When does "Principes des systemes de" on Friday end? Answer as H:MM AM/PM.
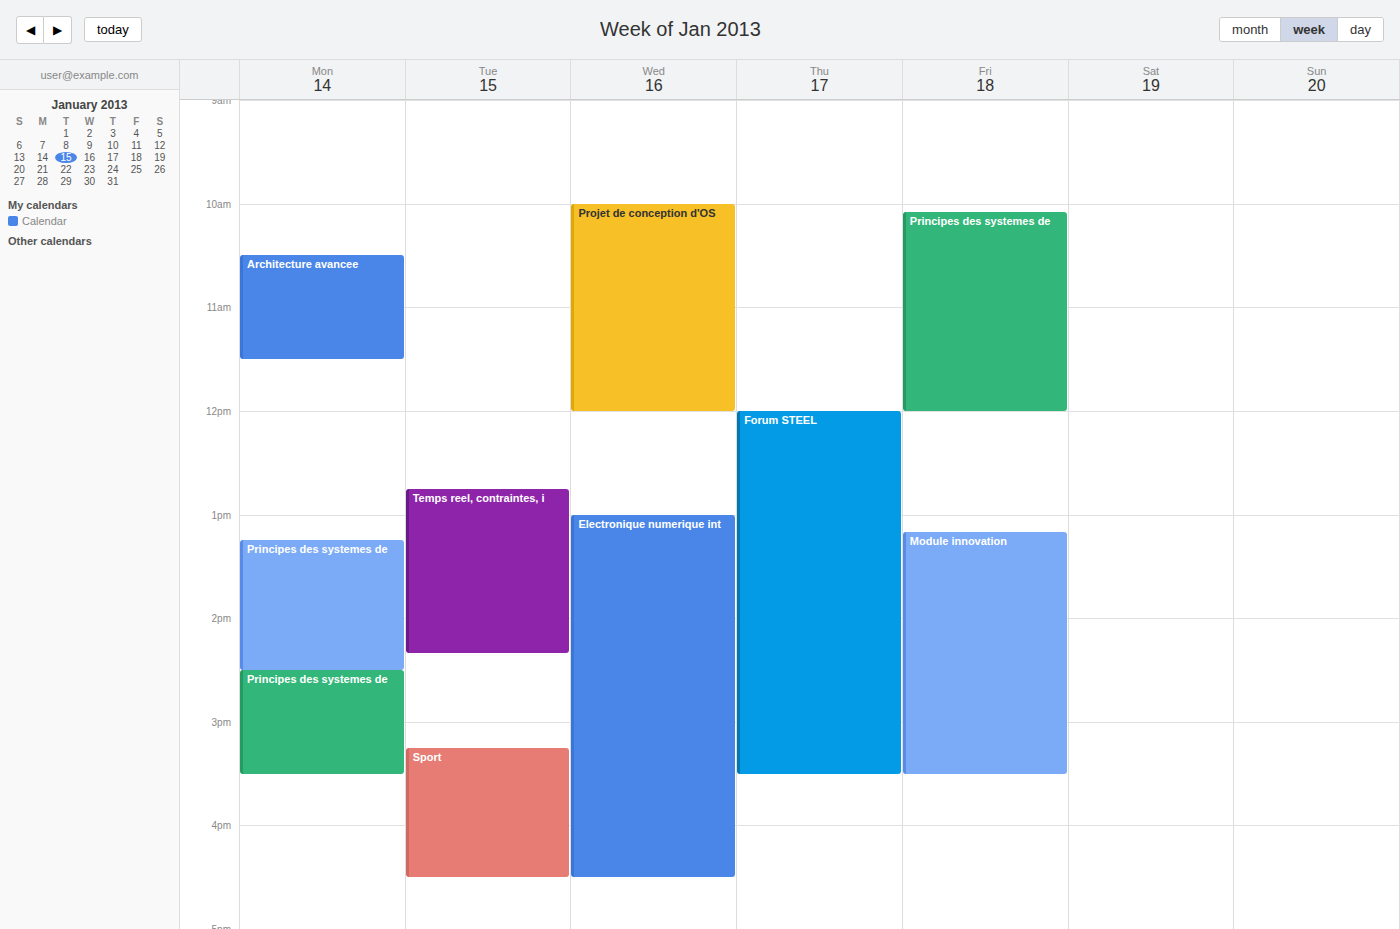
12:00 PM